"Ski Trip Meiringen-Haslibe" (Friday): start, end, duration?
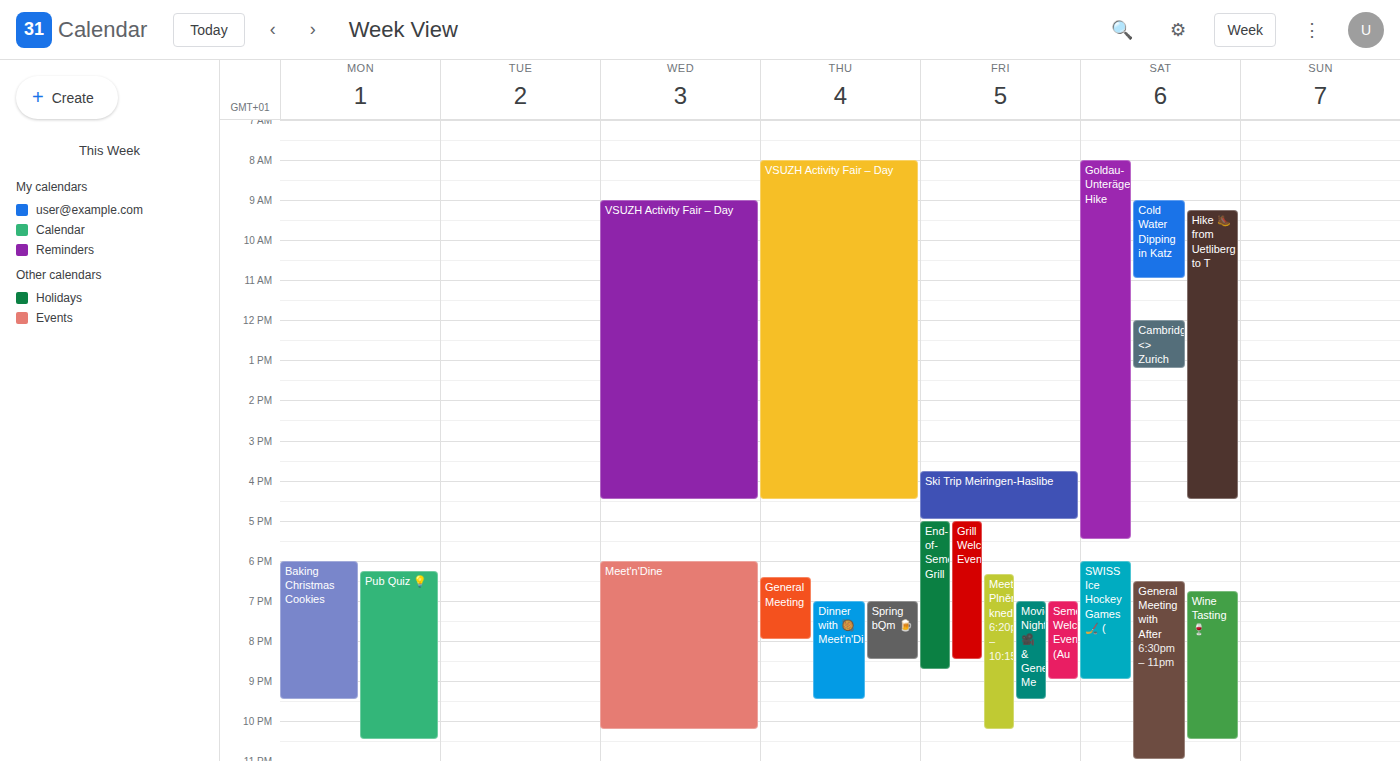
15:45 to 17:00, 1 hour 15 minutes